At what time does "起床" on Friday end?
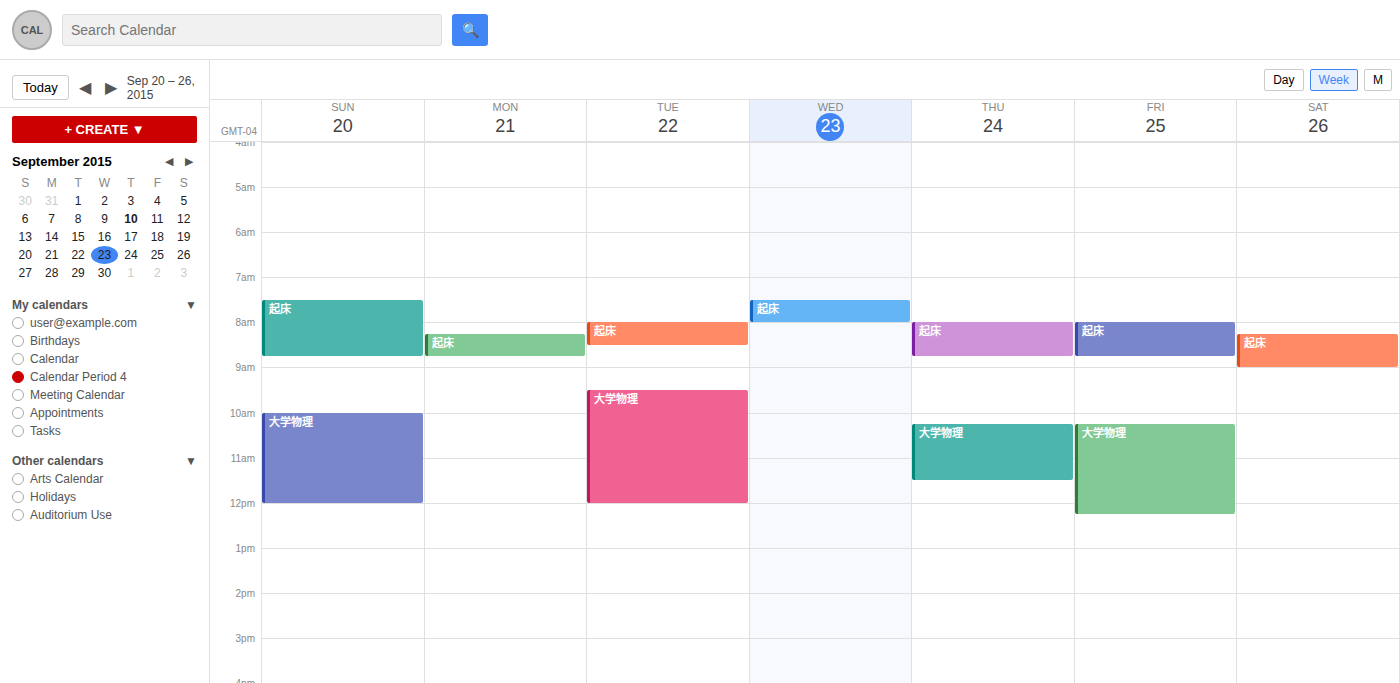
8:45 AM